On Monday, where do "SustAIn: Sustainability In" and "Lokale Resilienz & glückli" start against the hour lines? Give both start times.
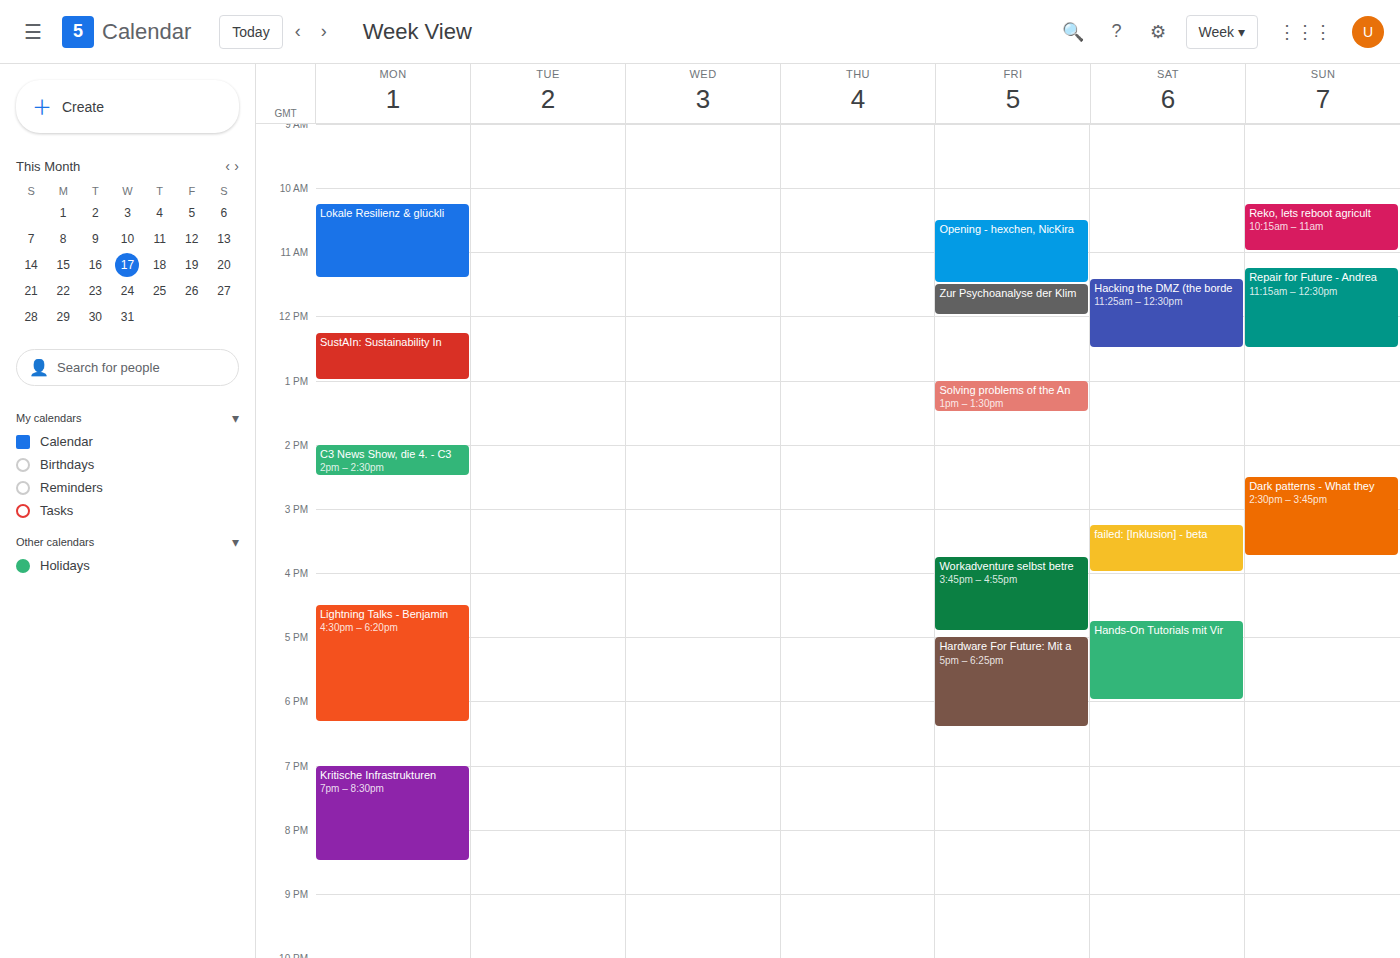
"SustAIn: Sustainability In": 12:15 PM, neither: a quarter of the way from the 12 PM line to the 1 PM line. "Lokale Resilienz & glückli": 10:15 AM, neither: a quarter of the way from the 10 AM line to the 11 AM line.